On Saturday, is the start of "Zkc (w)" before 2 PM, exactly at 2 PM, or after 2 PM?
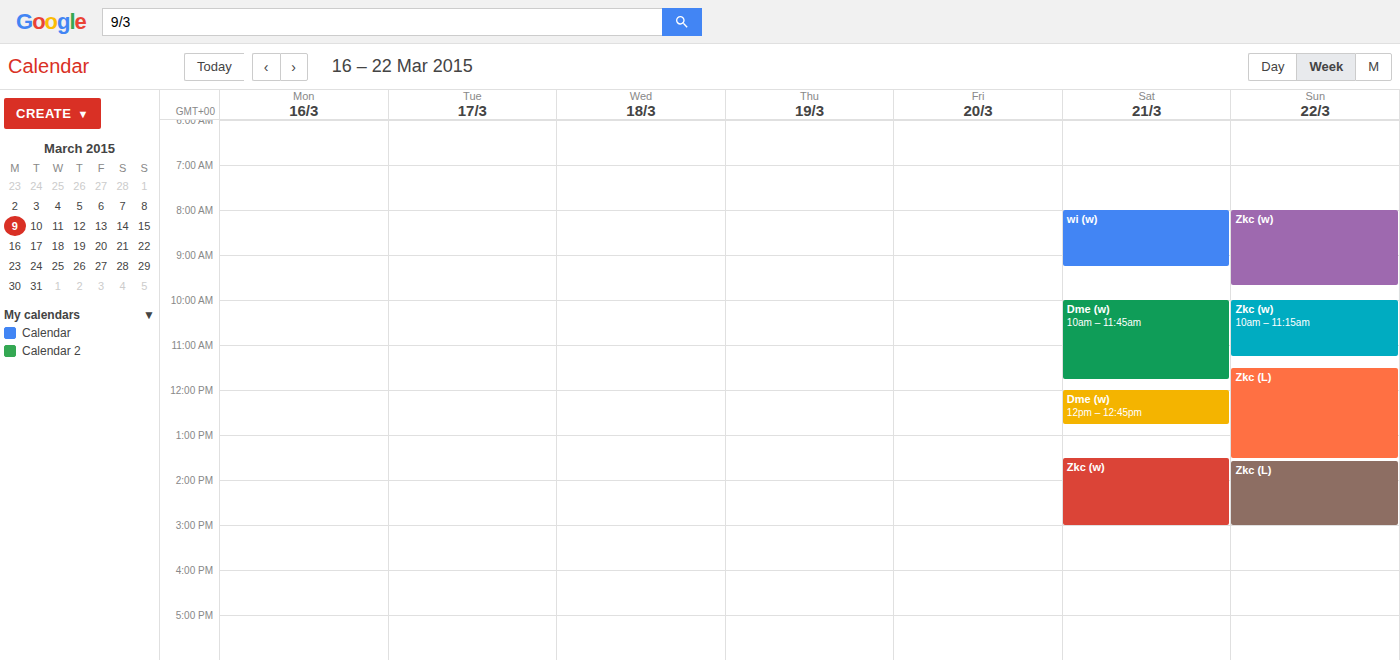
1:30 PM -- before 2 PM, 30 minutes above the 2 PM line.